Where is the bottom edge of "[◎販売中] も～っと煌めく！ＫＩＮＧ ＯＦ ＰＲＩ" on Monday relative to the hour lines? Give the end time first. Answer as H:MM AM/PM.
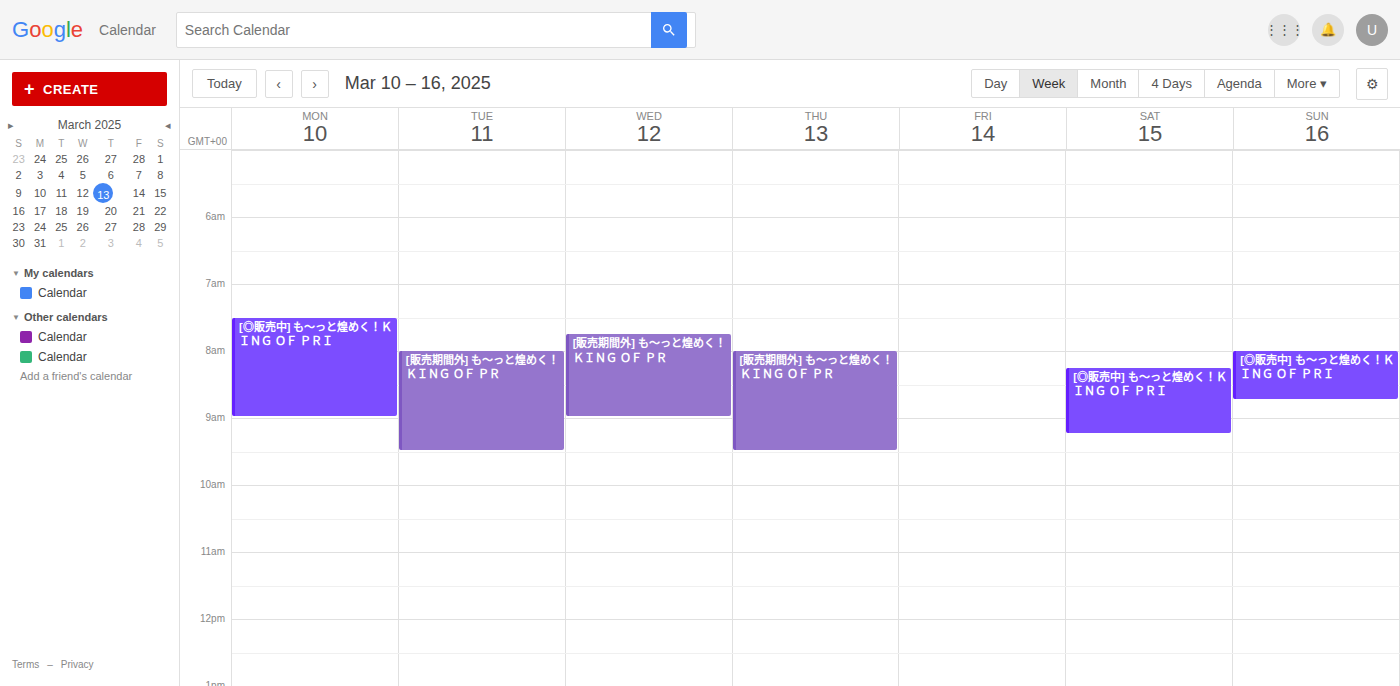
9:00 AM -- exactly on the 9 AM line.